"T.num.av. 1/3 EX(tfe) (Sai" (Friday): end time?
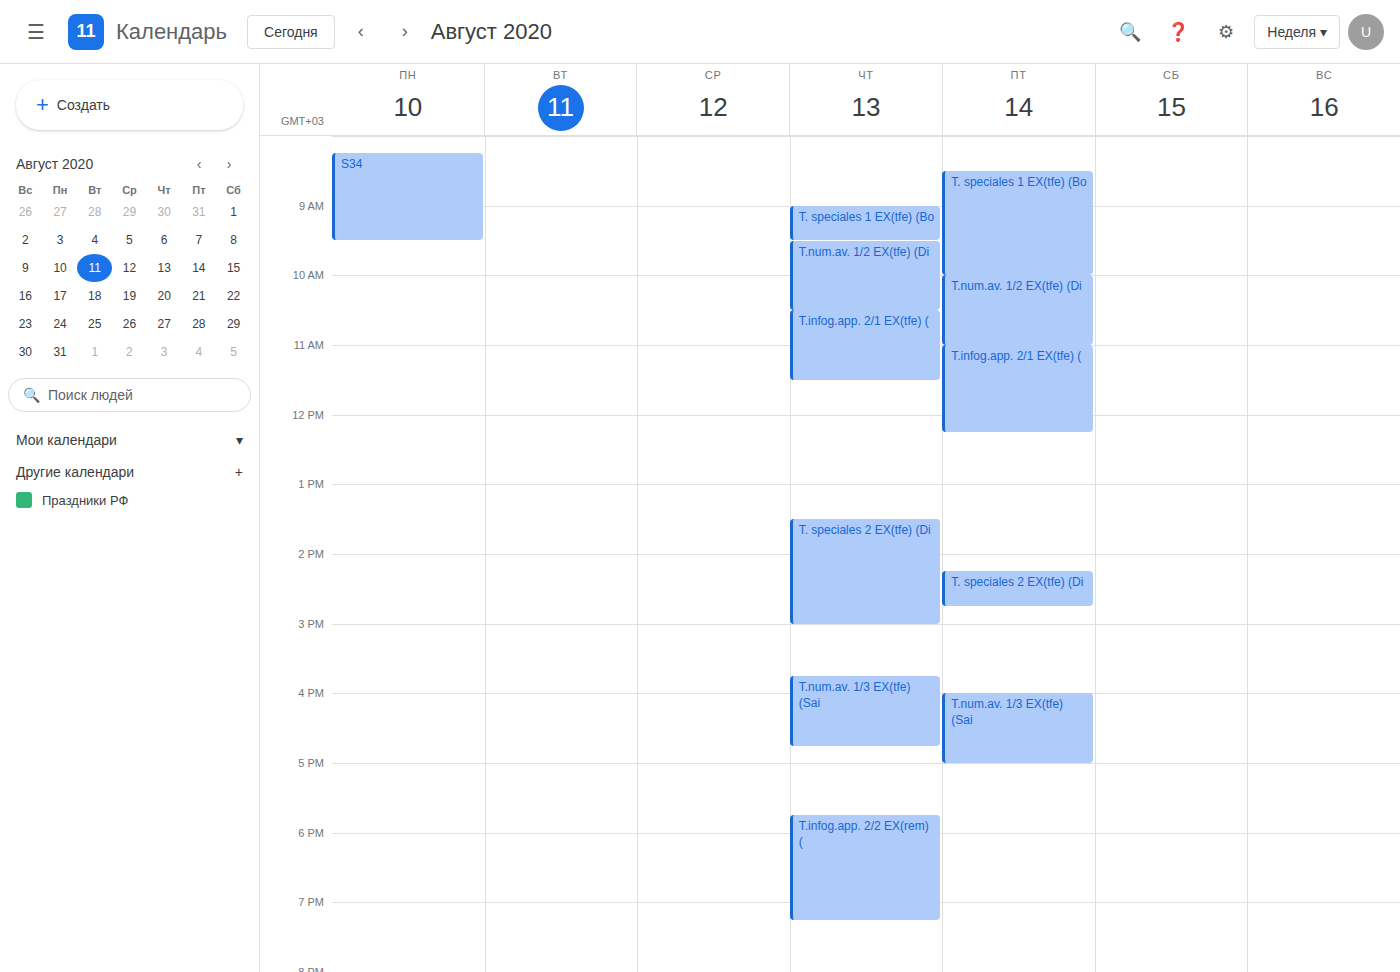
5:00 PM